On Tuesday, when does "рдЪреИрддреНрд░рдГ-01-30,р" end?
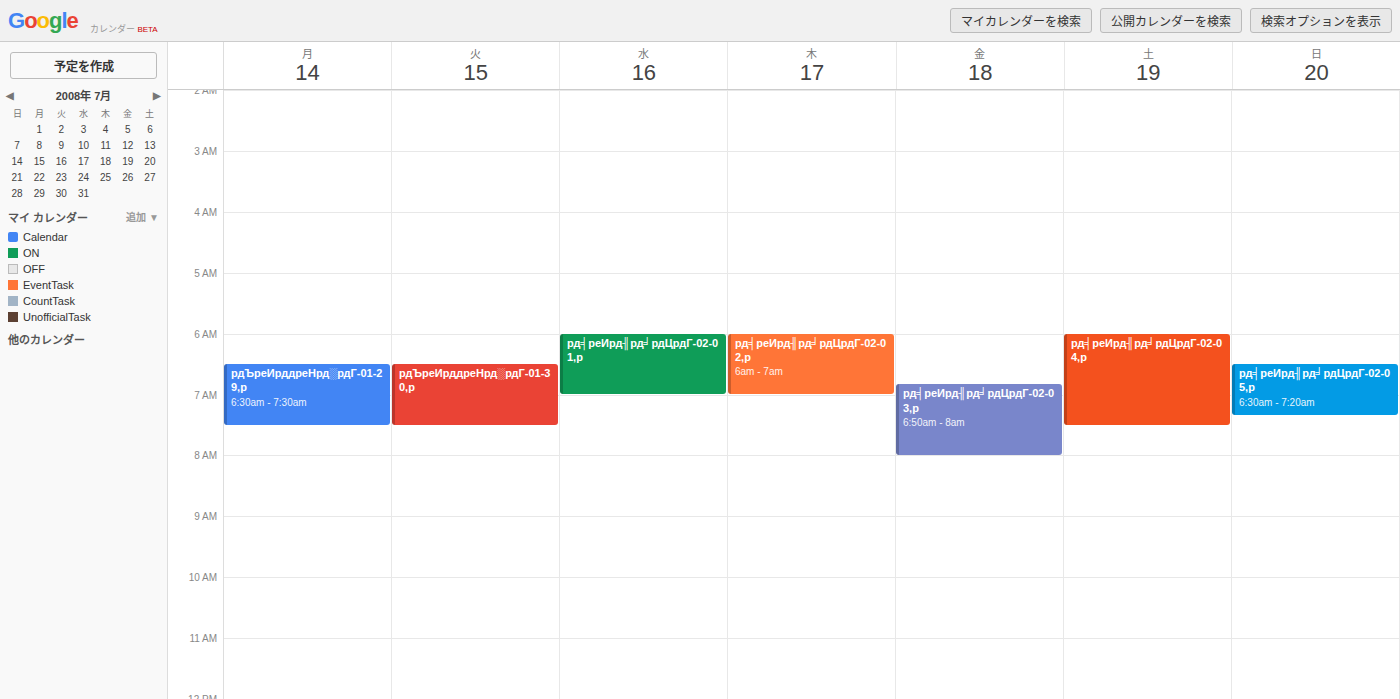
7:30 AM